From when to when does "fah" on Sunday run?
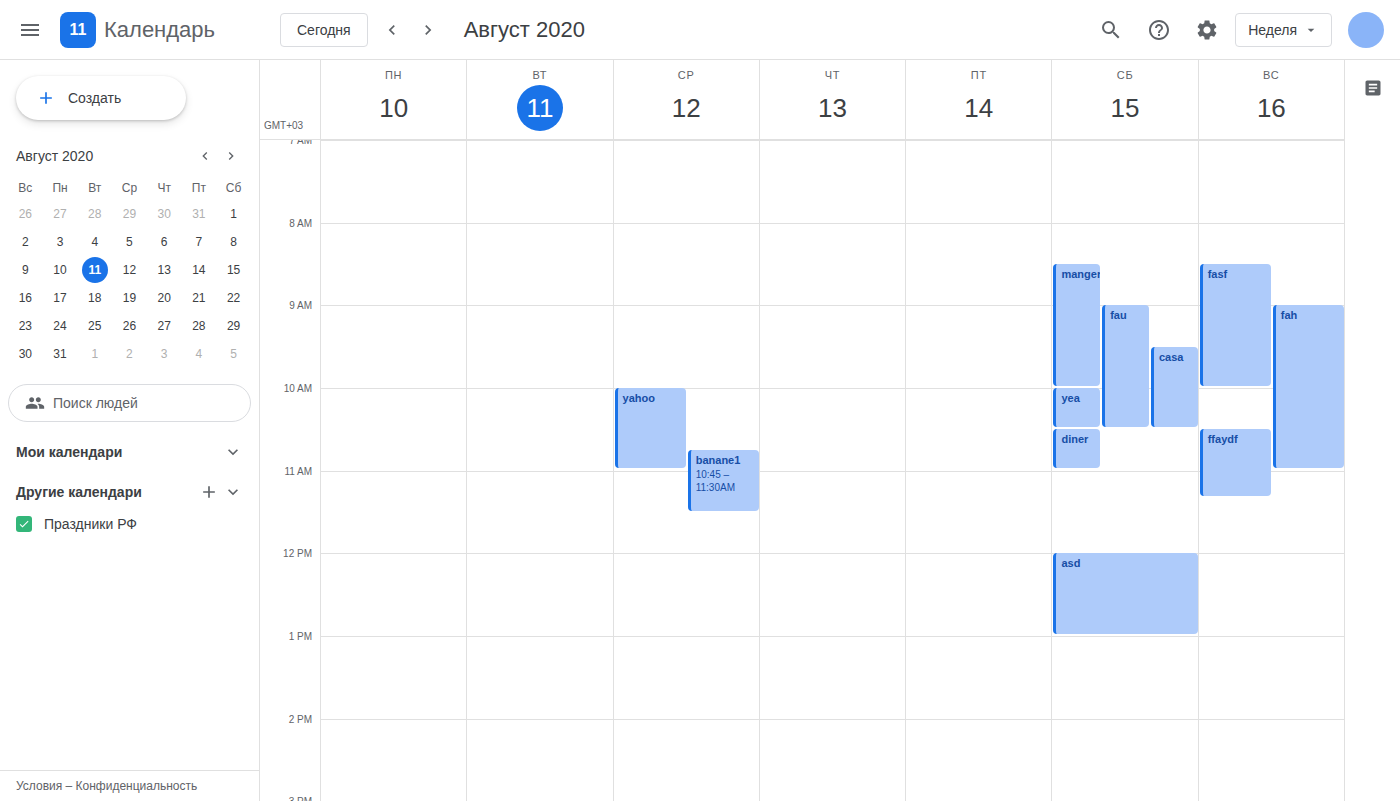
9:00 AM to 11:00 AM